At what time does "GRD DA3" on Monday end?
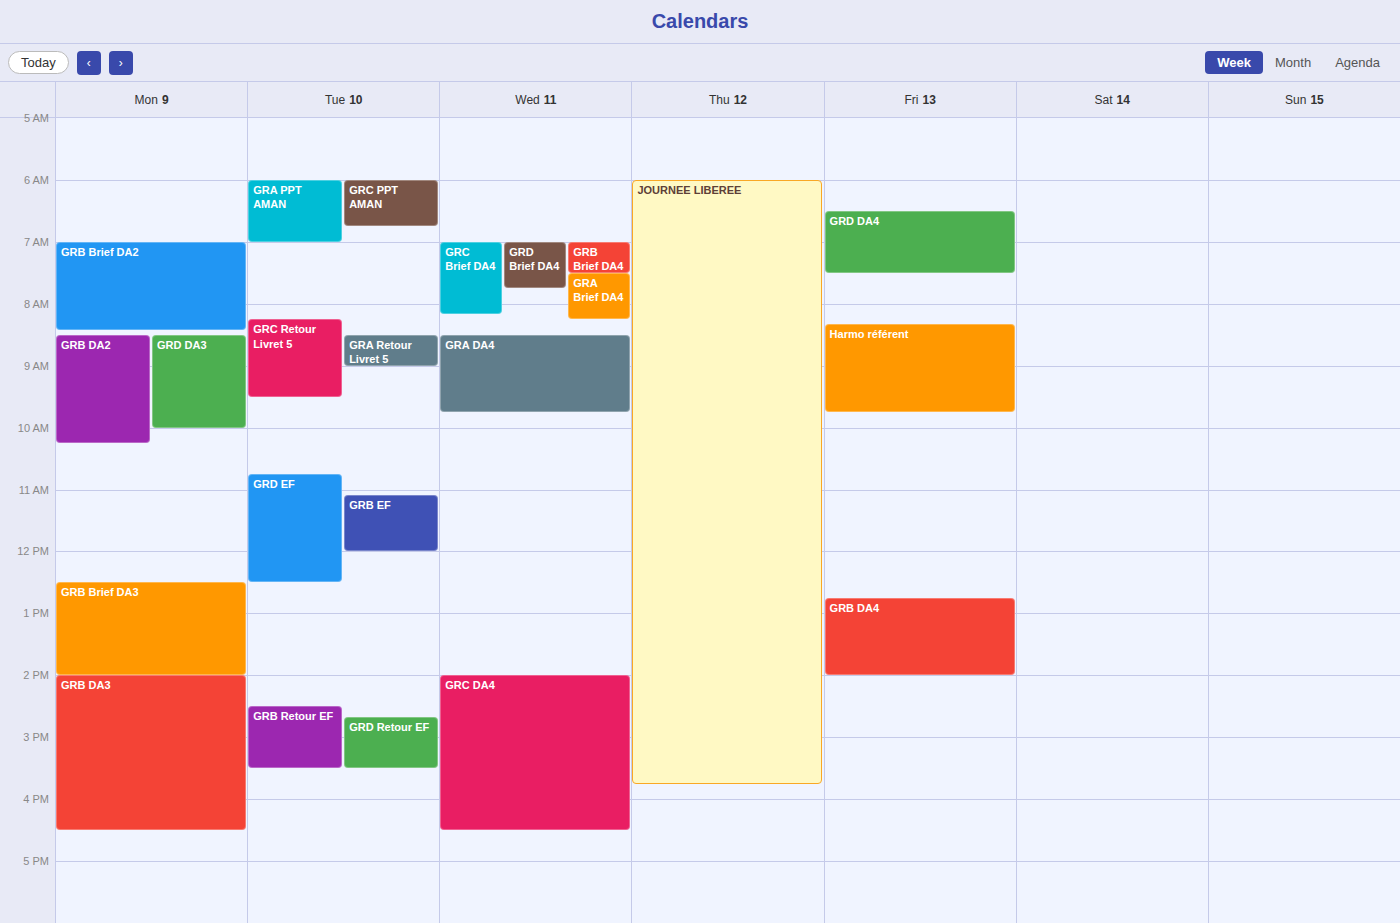
10:00 AM